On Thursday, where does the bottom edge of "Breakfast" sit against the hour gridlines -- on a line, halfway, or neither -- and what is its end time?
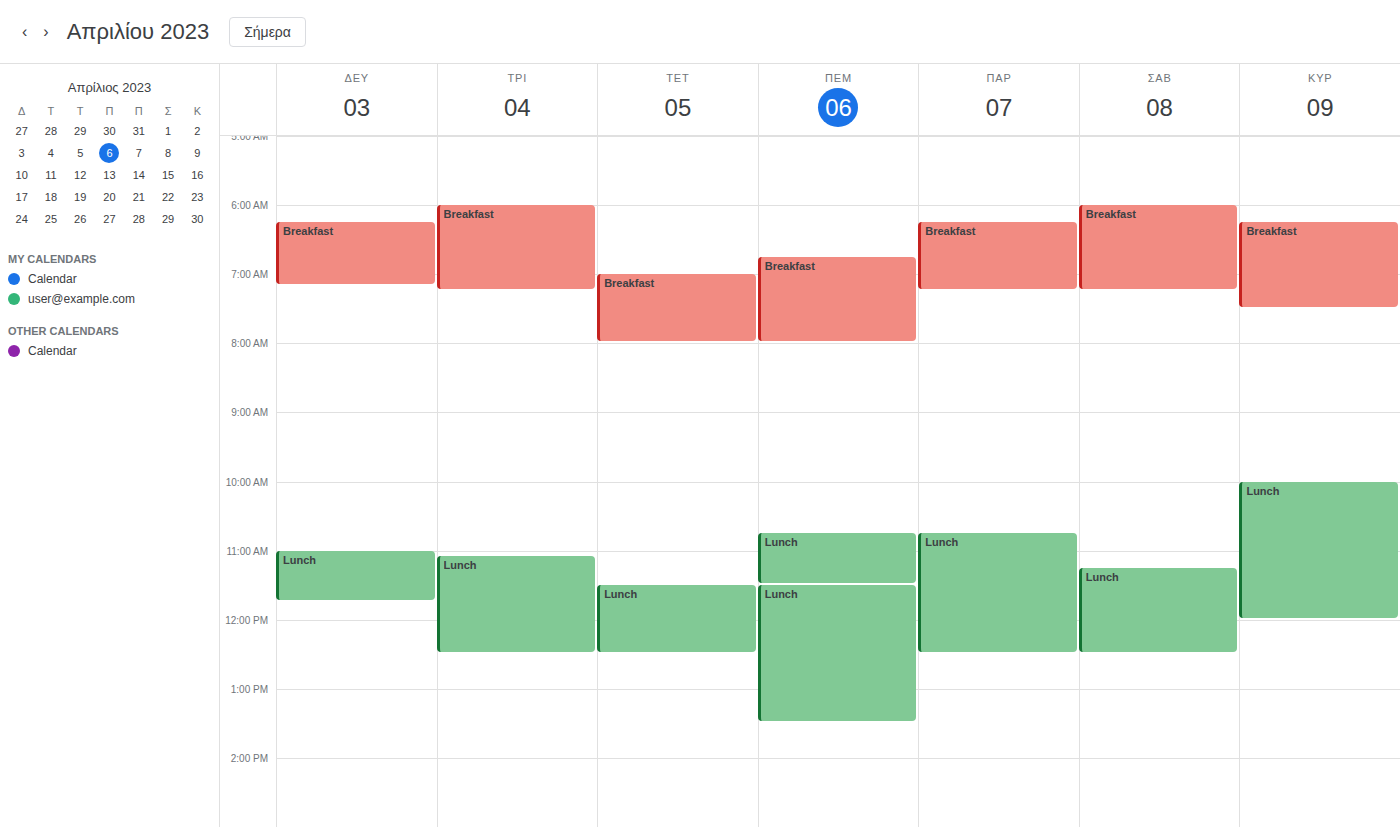
8:00 AM -- exactly on the 8 AM line.